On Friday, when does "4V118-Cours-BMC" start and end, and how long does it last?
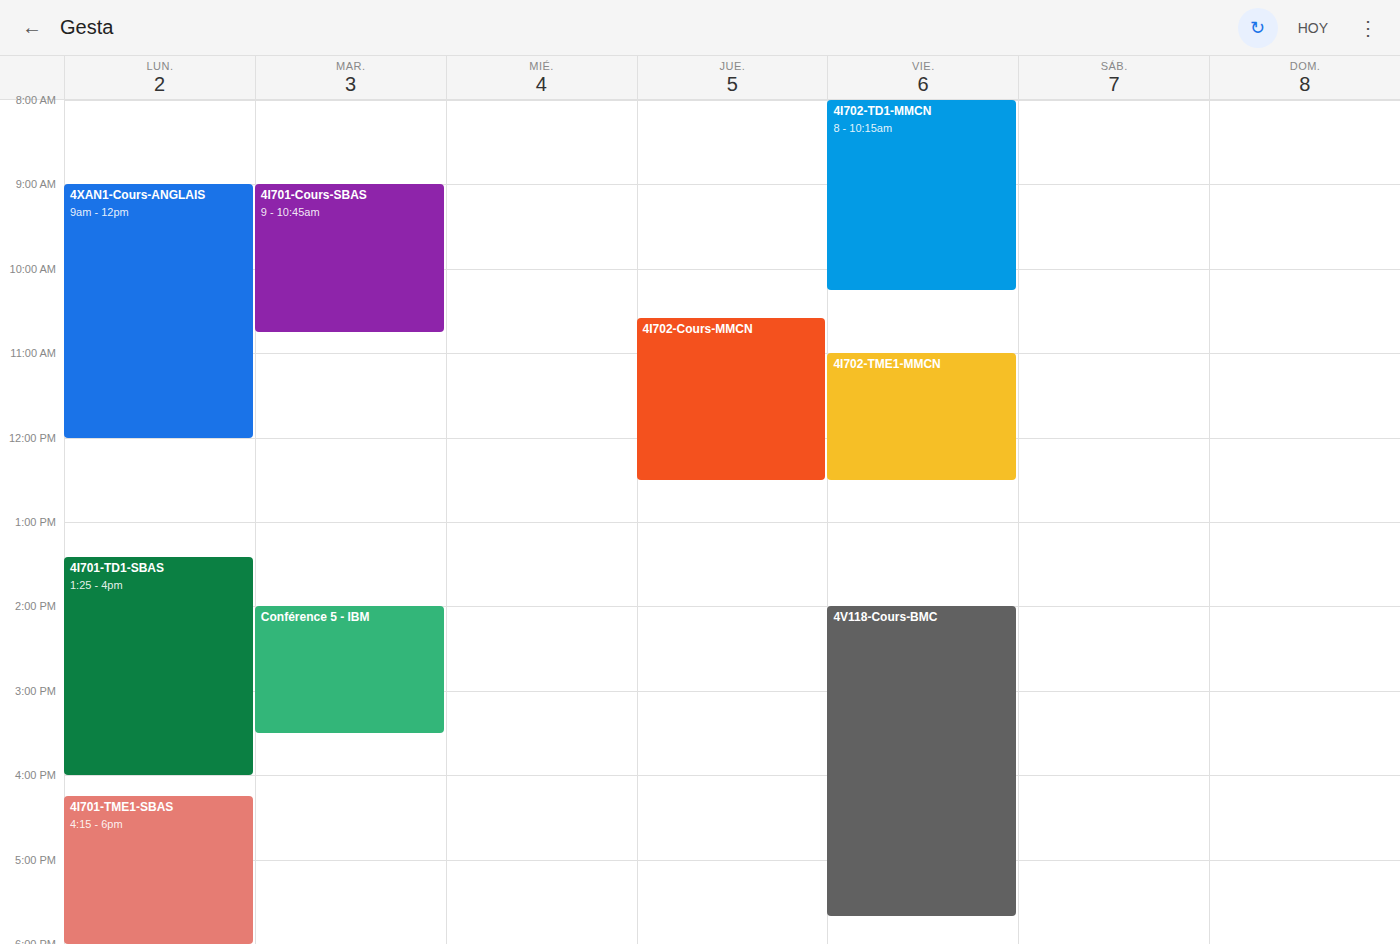
2:00 PM to 5:40 PM, 3 hours 40 minutes